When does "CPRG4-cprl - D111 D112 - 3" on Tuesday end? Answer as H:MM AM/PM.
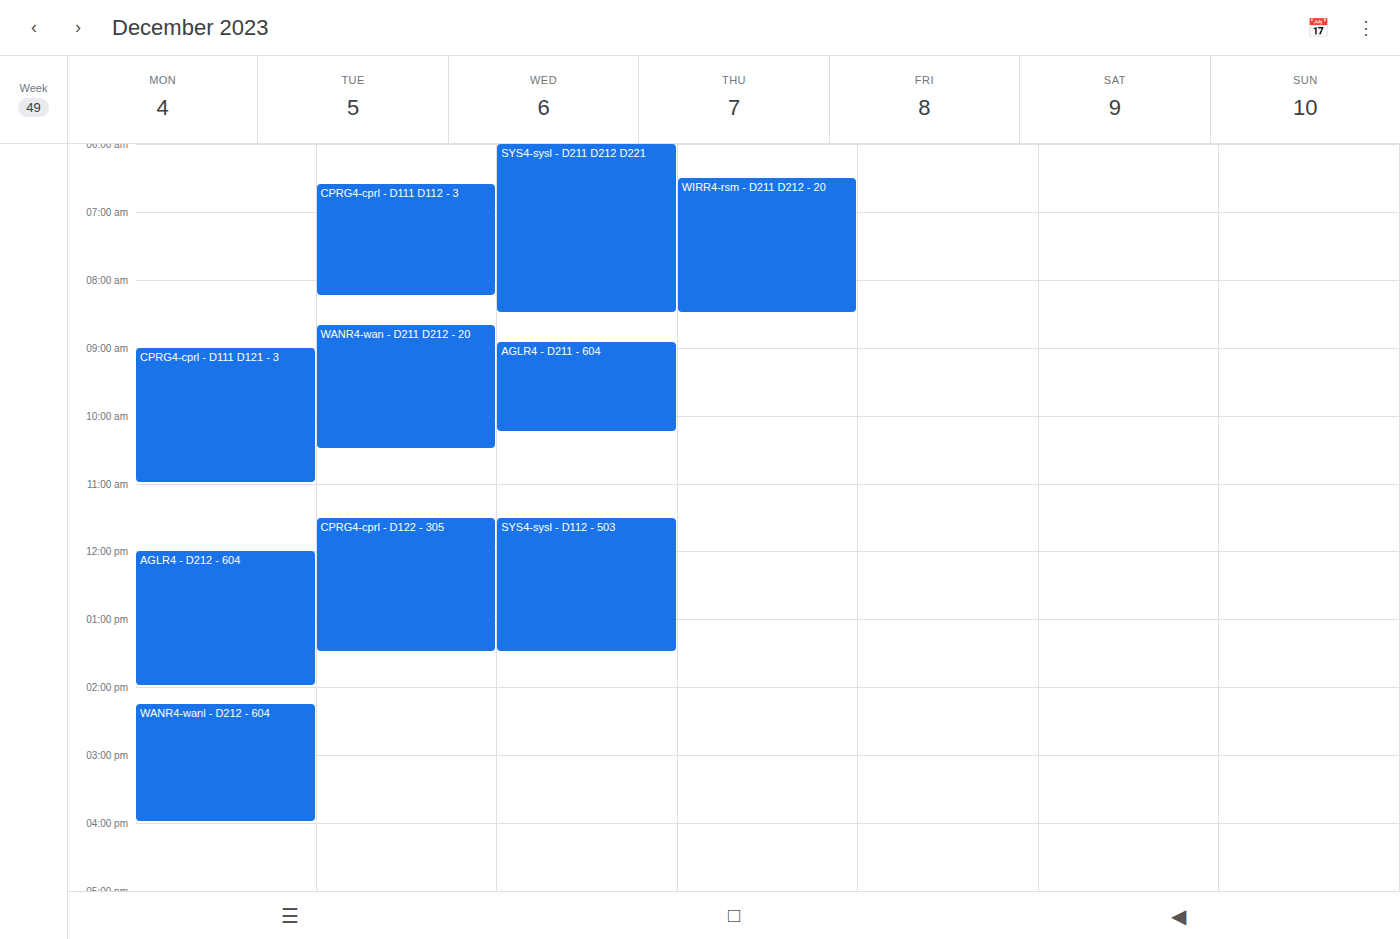
8:15 AM